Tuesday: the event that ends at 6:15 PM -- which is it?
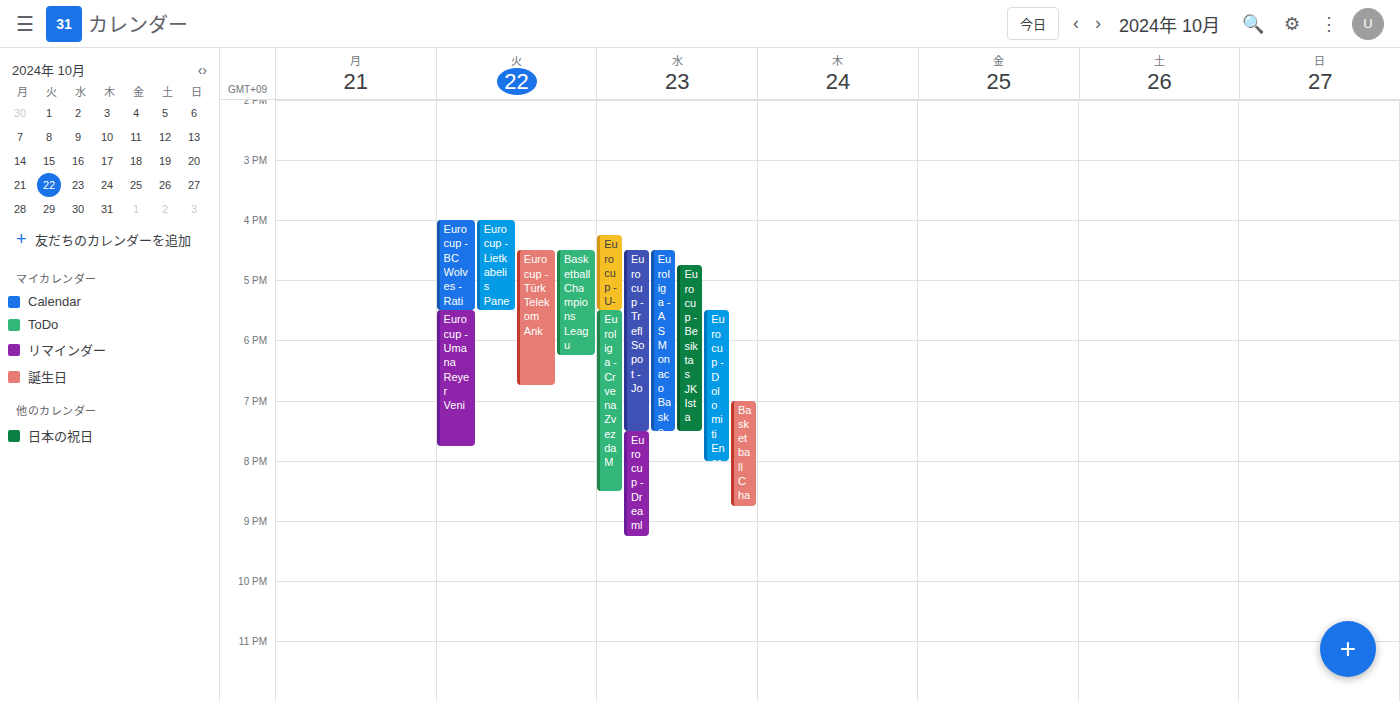
"Basketball Champions Leagu"